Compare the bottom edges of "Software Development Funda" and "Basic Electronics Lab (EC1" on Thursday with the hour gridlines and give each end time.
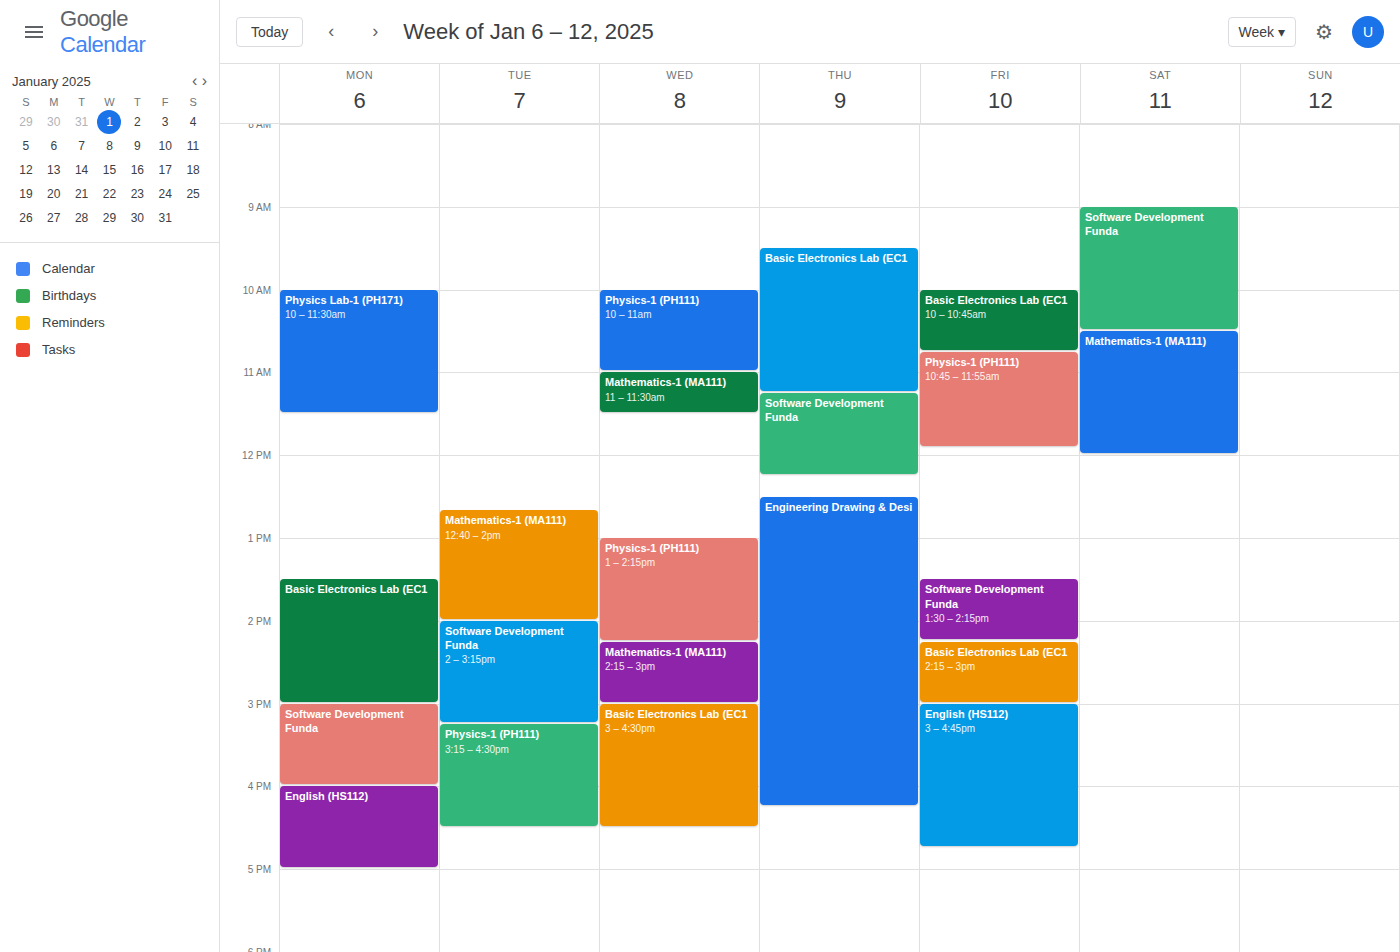
"Software Development Funda": 12:15, neither: a quarter of the way from the 12:00 line to the 13:00 line. "Basic Electronics Lab (EC1": 11:15, neither: a quarter of the way from the 11:00 line to the 12:00 line.